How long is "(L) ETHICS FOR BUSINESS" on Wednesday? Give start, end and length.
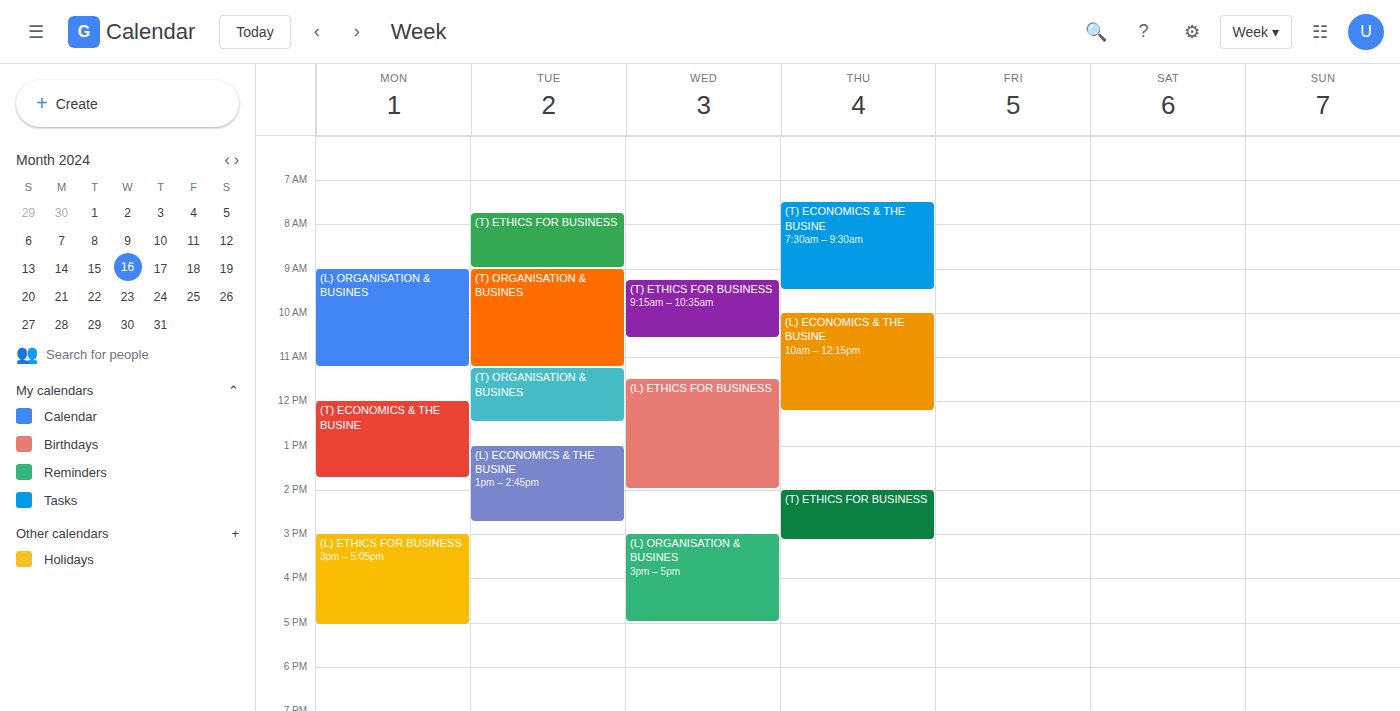
11:30 to 14:00, 2 hours 30 minutes